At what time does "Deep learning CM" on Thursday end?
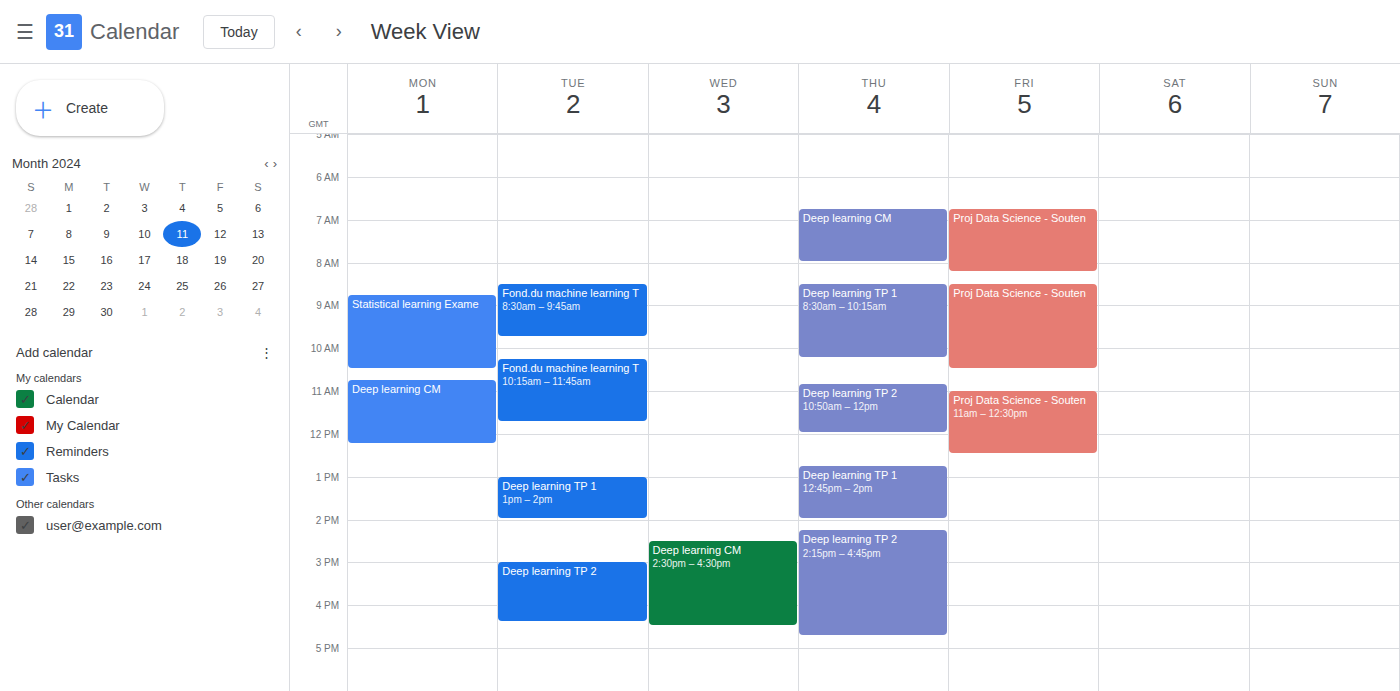
8:00 AM